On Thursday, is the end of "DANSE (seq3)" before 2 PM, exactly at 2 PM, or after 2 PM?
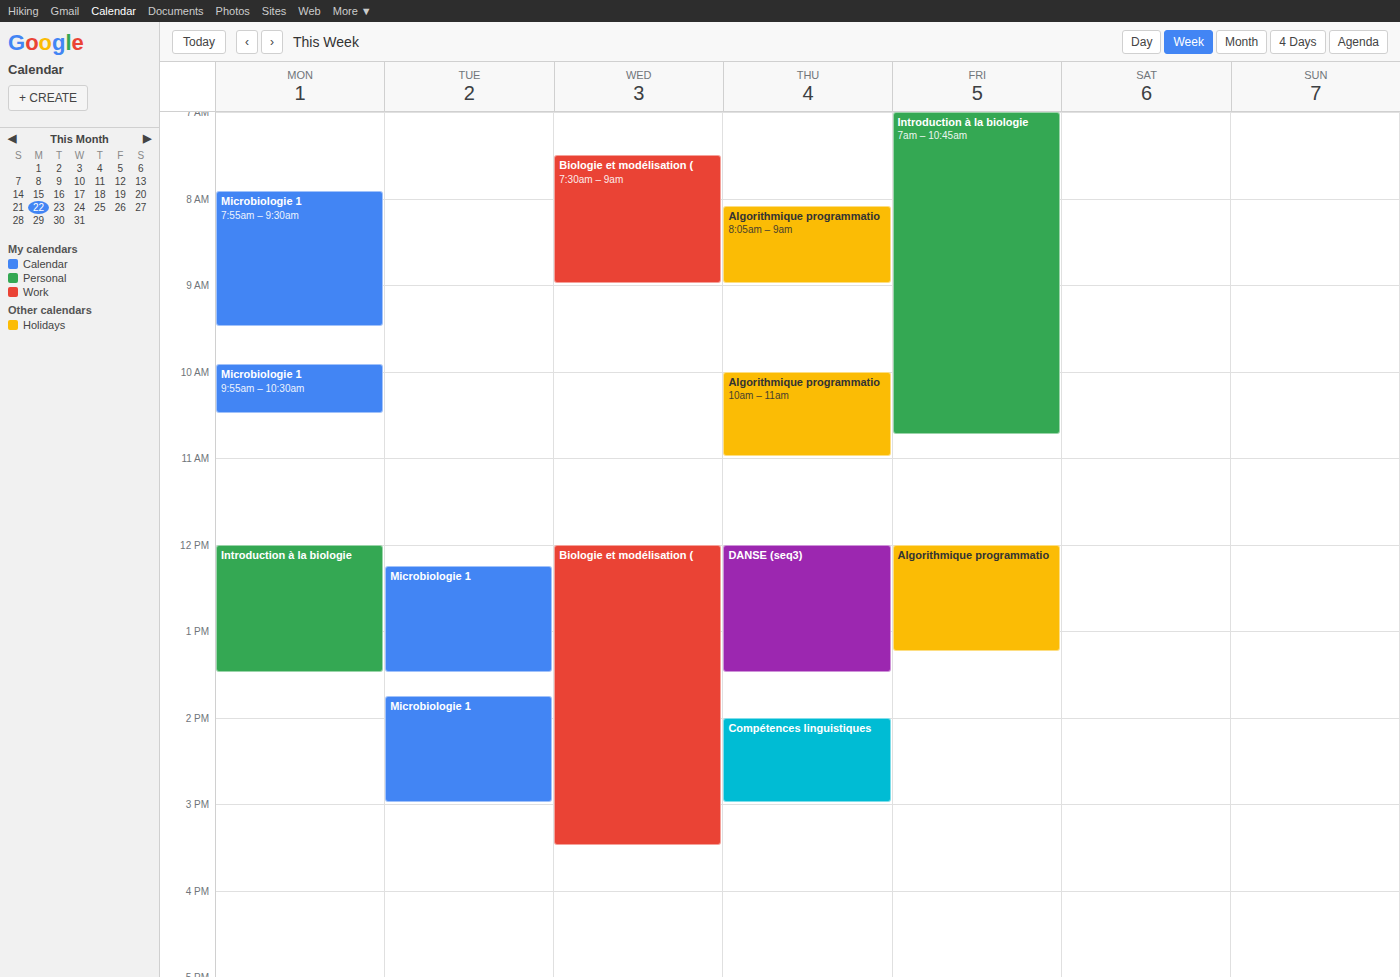
1:30 PM -- before 2 PM, 30 minutes above the 2 PM line.